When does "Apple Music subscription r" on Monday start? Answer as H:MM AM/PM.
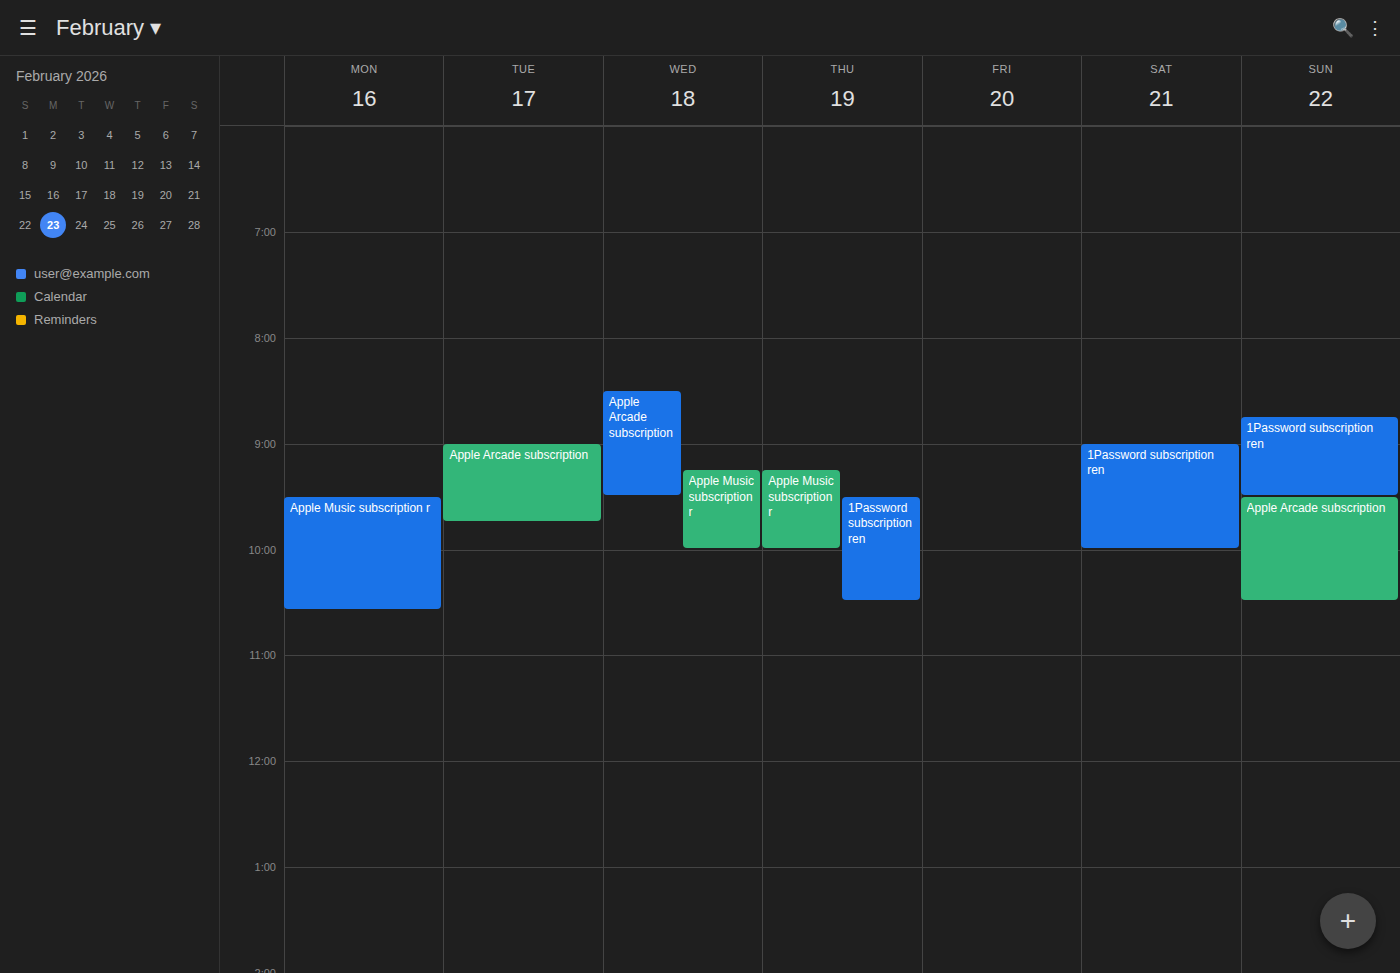
9:30 AM